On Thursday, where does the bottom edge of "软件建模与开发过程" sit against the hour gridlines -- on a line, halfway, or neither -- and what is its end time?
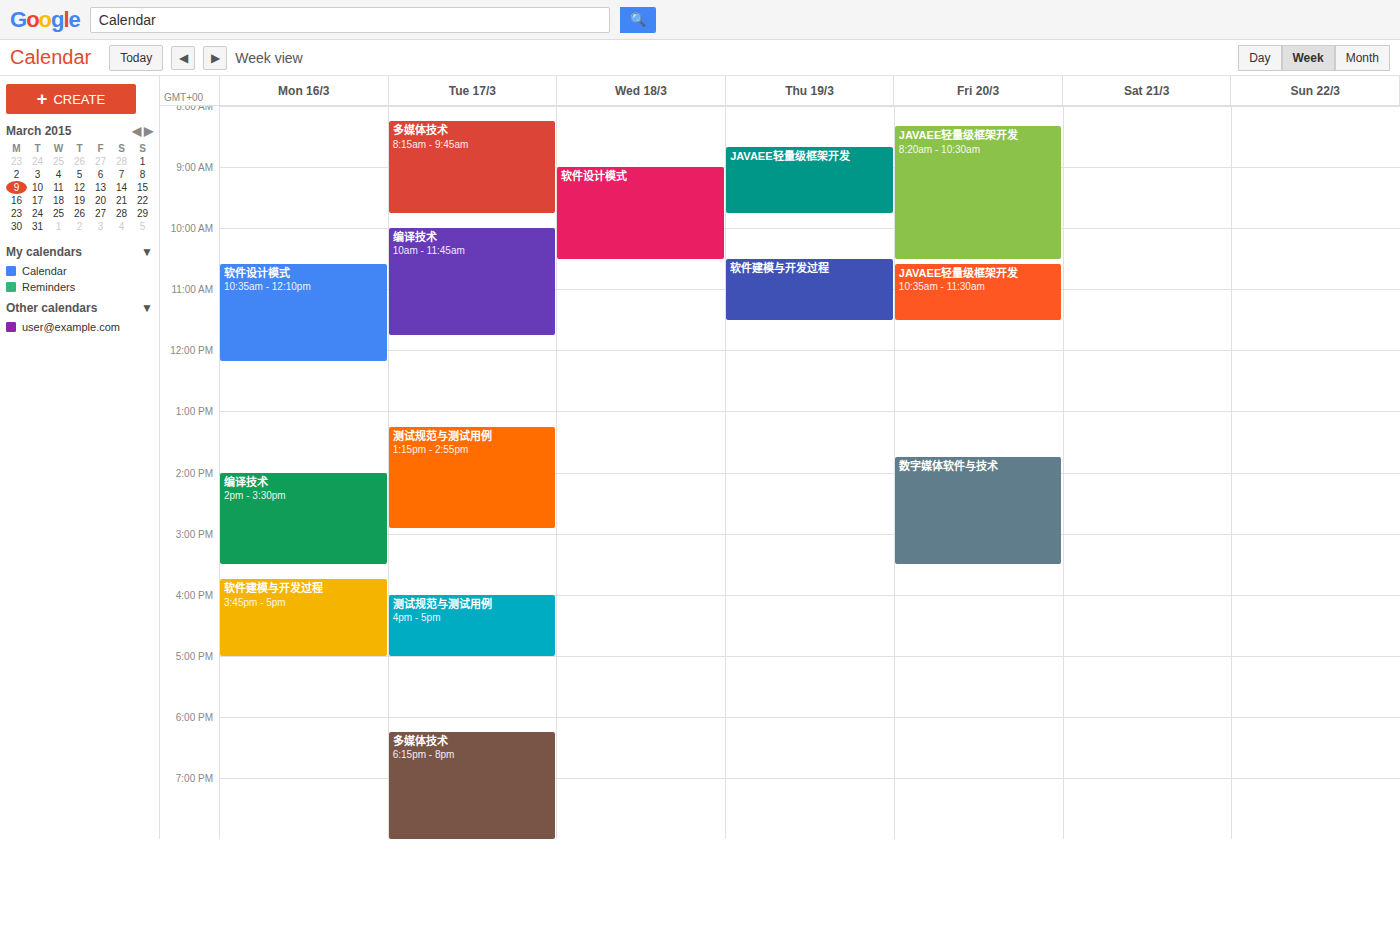
11:30 AM -- halfway between the 11 AM and 12 PM lines.